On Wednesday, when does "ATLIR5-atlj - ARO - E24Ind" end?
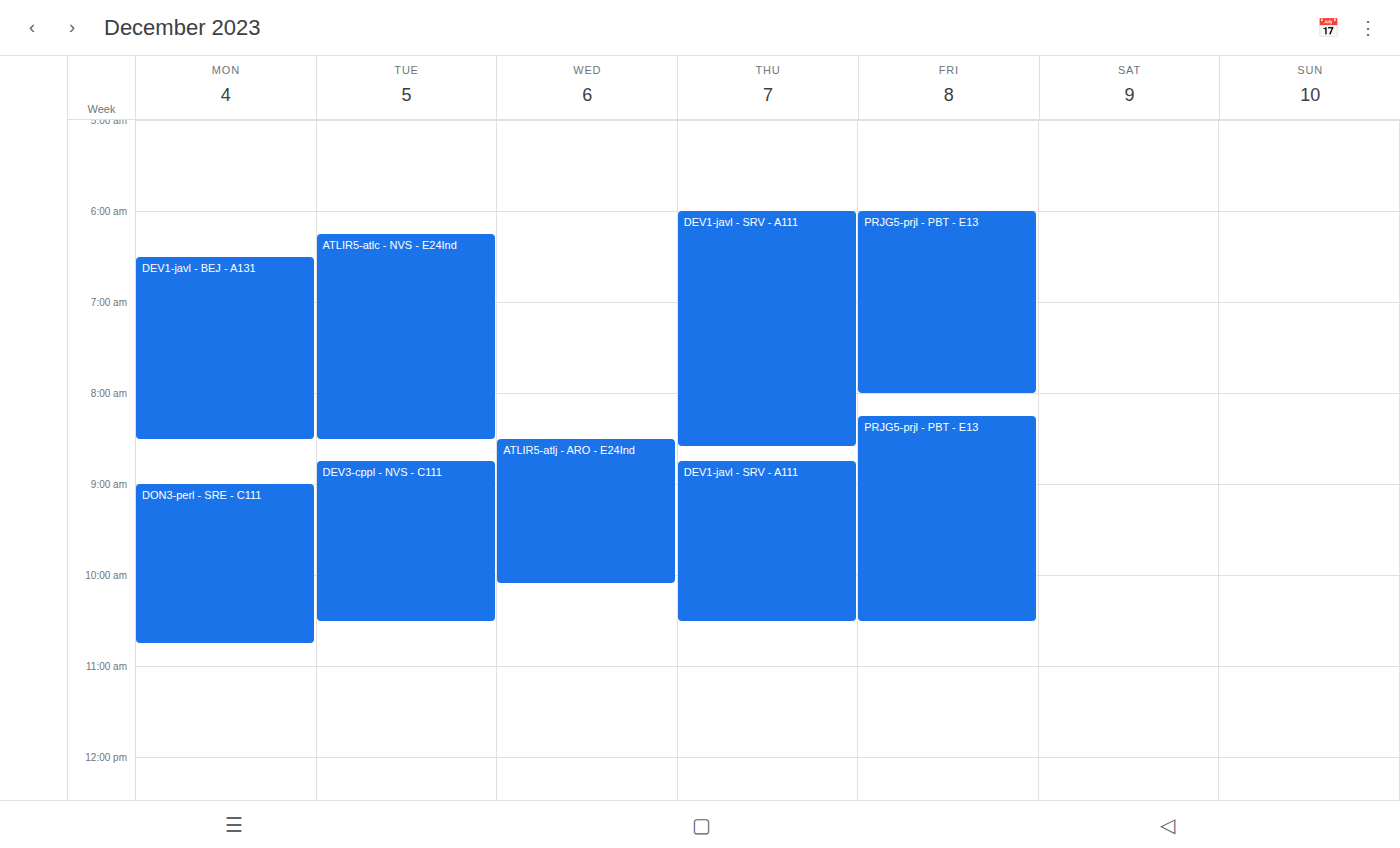
10:05 AM